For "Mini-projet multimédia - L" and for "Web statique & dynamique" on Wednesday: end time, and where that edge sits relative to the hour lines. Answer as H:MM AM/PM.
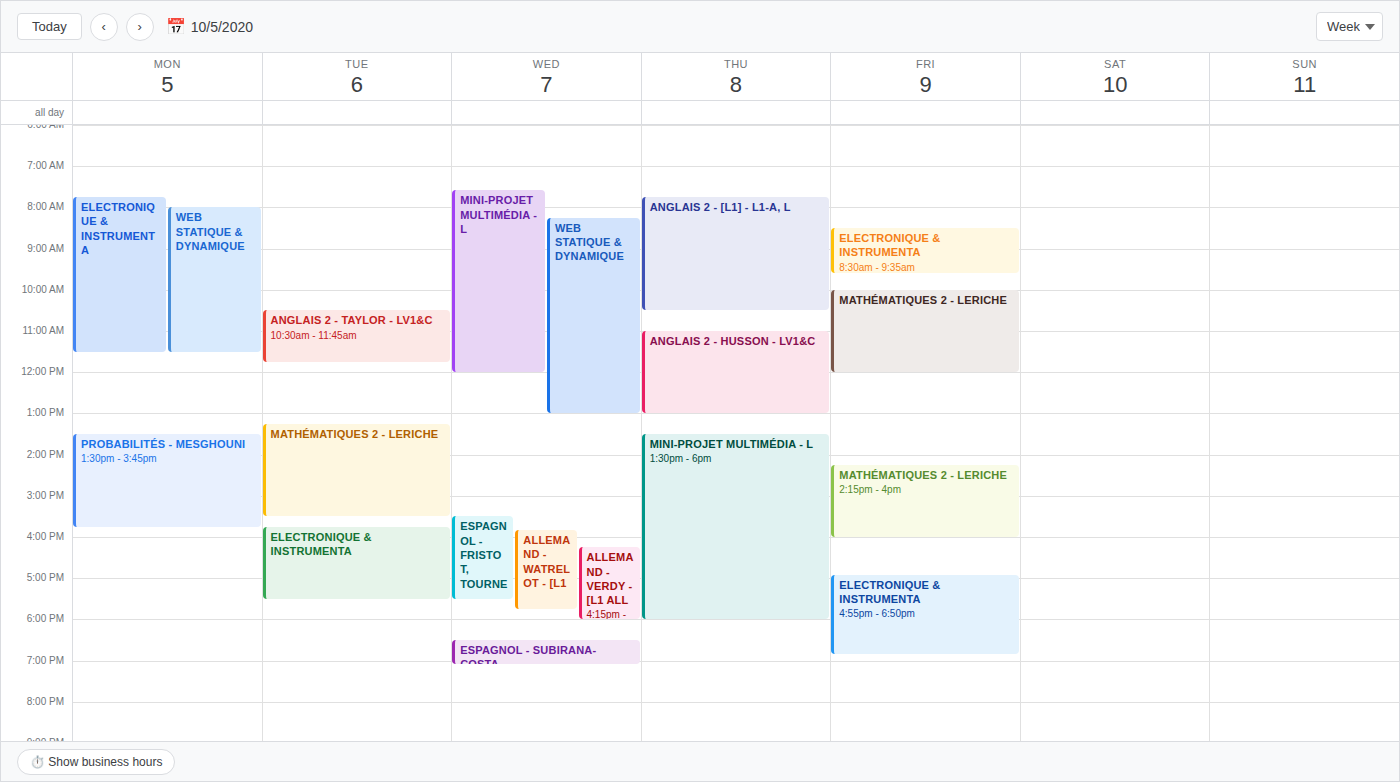
"Mini-projet multimédia - L": 12:00 PM, exactly on the 12 PM line. "Web statique & dynamique": 1:00 PM, exactly on the 1 PM line.